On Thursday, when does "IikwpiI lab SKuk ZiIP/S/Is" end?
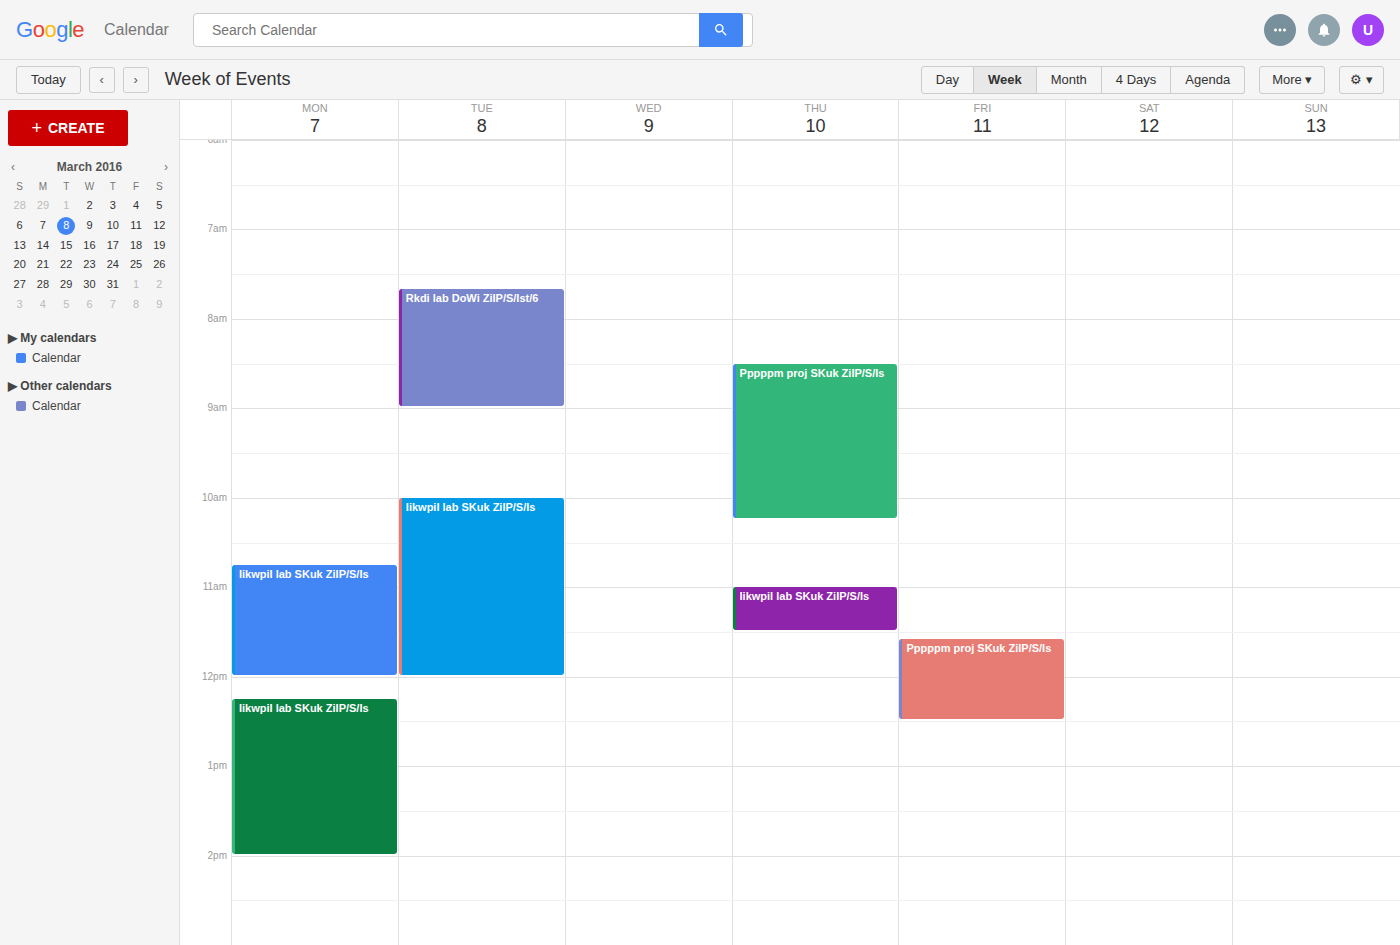
11:30 AM